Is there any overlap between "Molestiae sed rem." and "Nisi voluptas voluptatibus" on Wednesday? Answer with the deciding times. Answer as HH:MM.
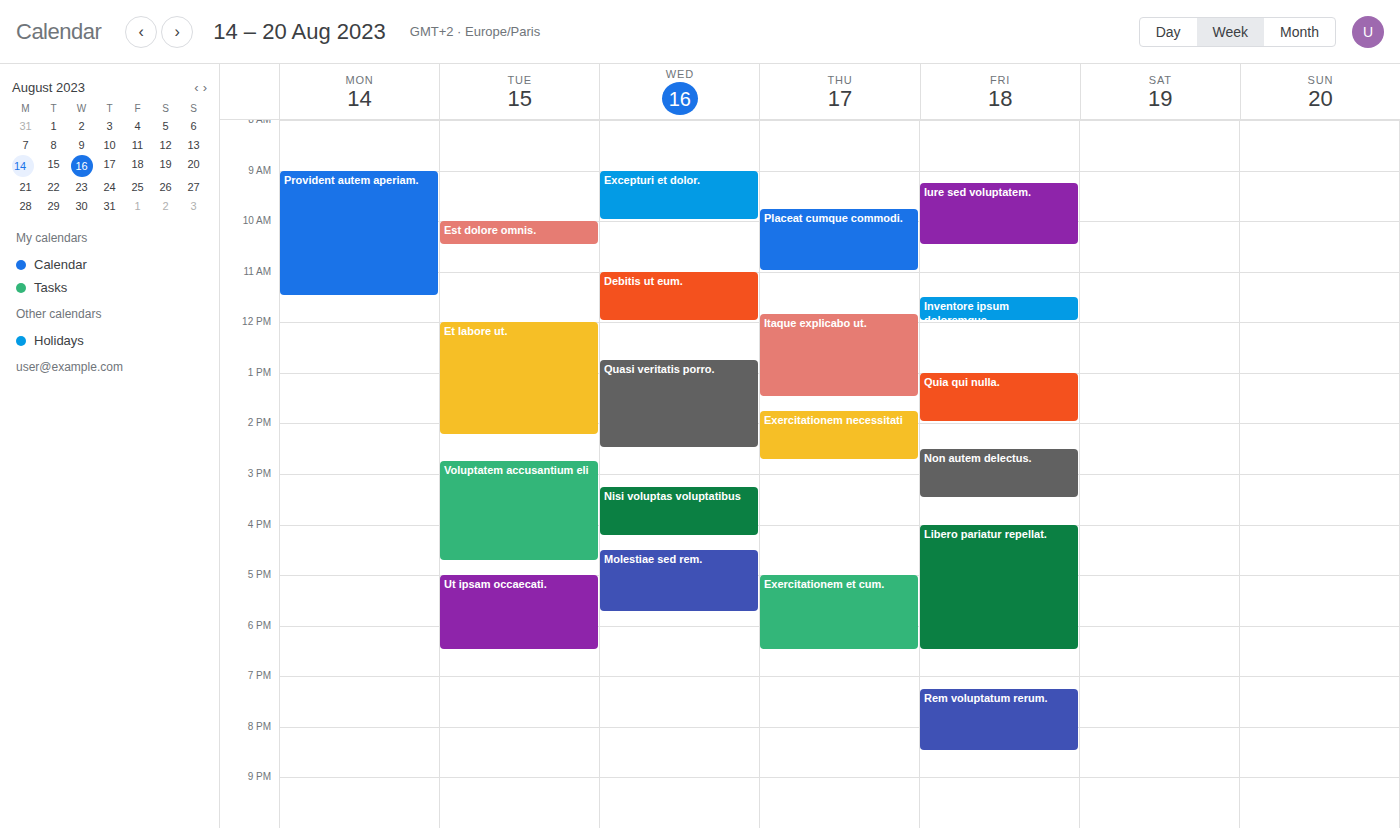
"Nisi voluptas voluptatibus" ends at 16:15 and "Molestiae sed rem." starts at 16:30 -- no overlap.